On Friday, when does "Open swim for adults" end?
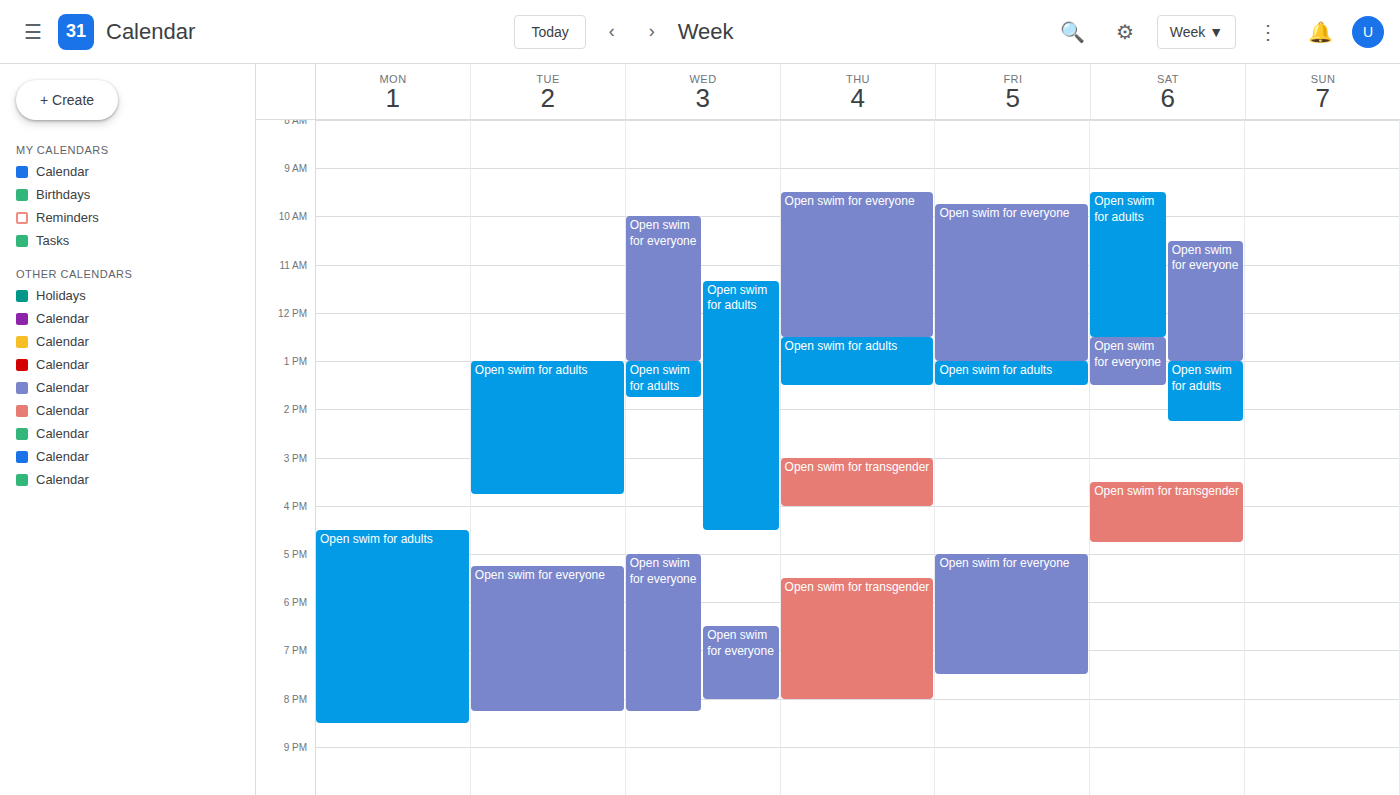
1:30 PM